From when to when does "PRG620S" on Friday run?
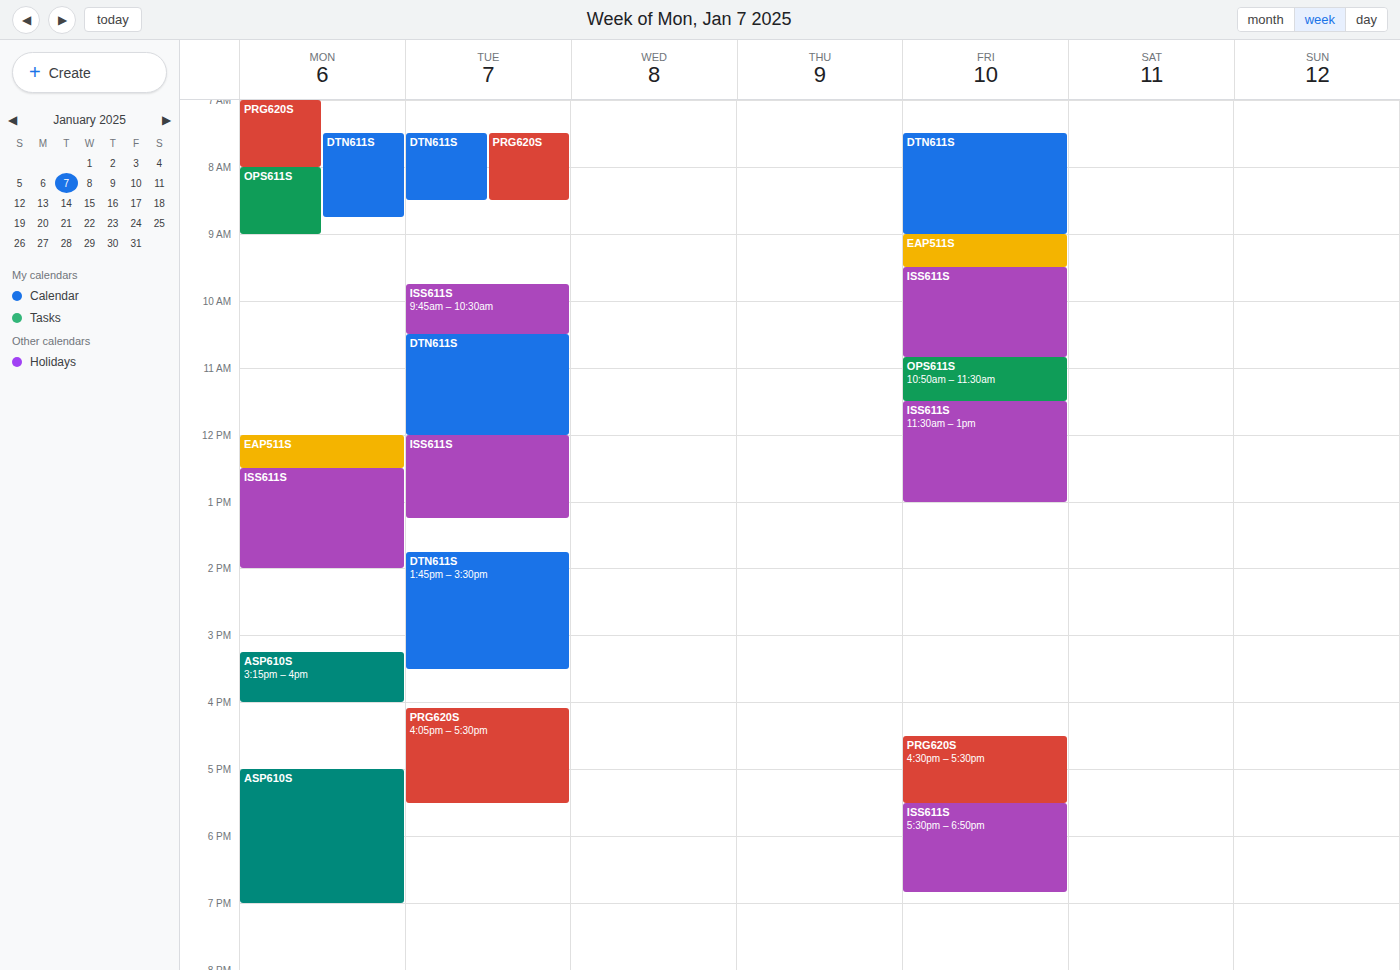
16:30 to 17:30